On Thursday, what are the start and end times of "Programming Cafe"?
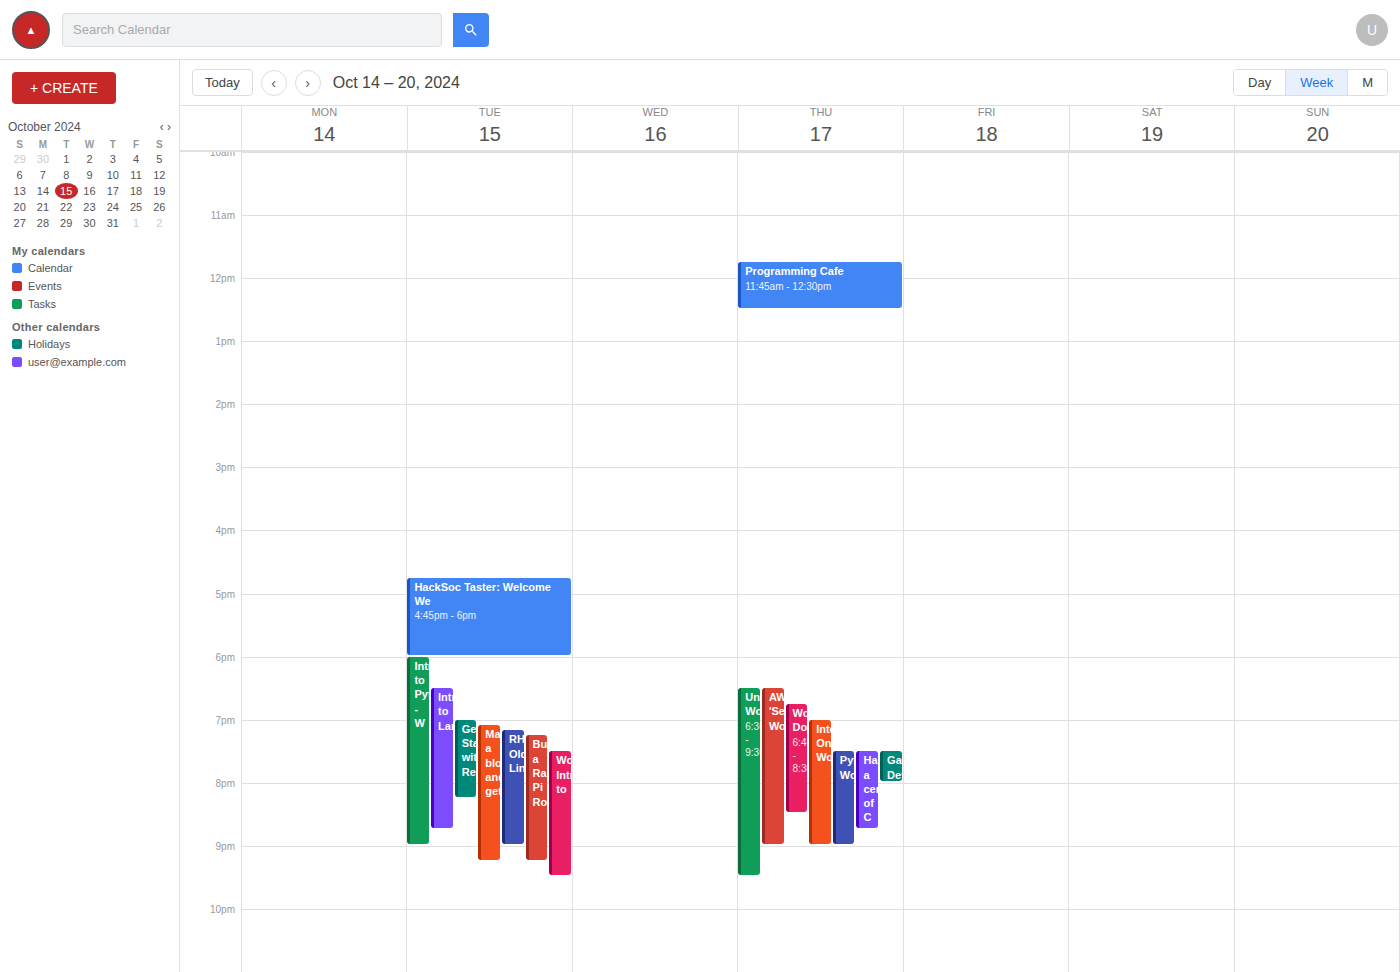
11:45 AM to 12:30 PM